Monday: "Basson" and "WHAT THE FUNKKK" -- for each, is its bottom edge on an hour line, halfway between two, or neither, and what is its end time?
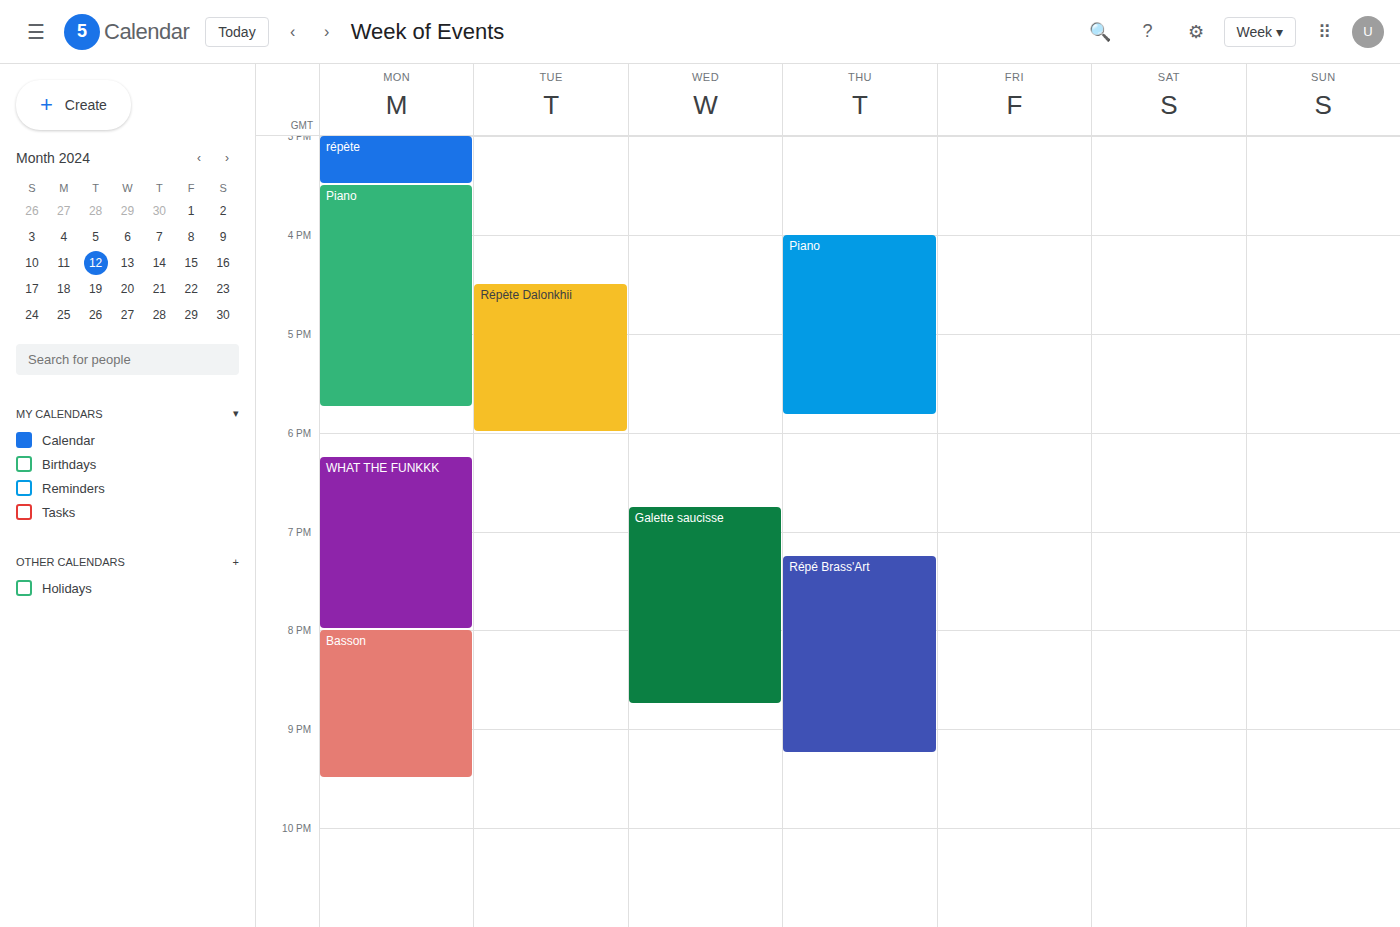
"Basson": 9:30 PM, halfway between the 9 PM and 10 PM lines. "WHAT THE FUNKKK": 8:00 PM, exactly on the 8 PM line.